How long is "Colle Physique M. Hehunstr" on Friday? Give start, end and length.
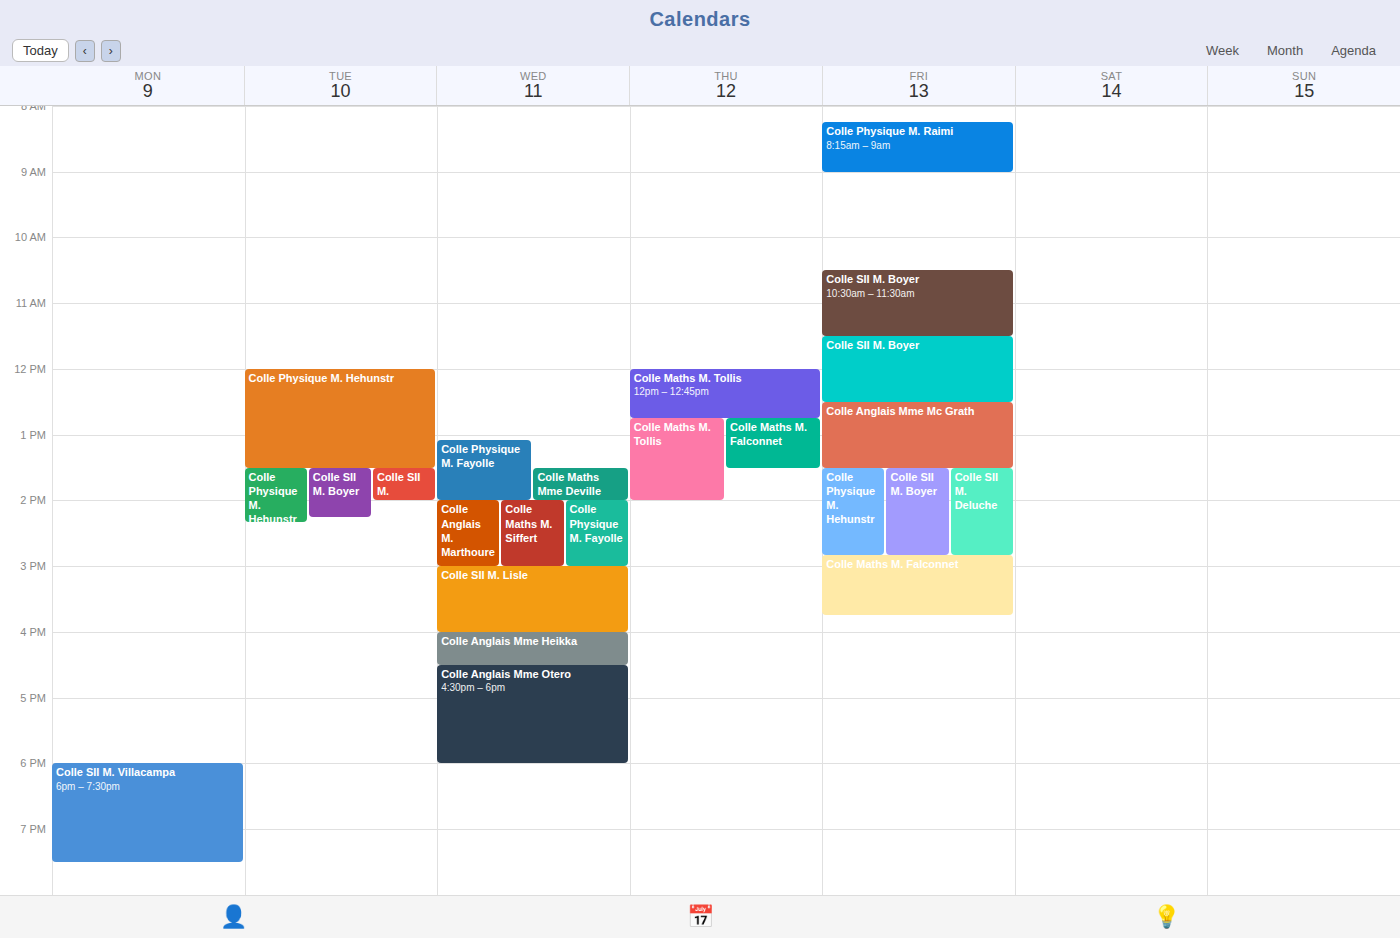
1:30 PM to 2:50 PM, 1 hour 20 minutes